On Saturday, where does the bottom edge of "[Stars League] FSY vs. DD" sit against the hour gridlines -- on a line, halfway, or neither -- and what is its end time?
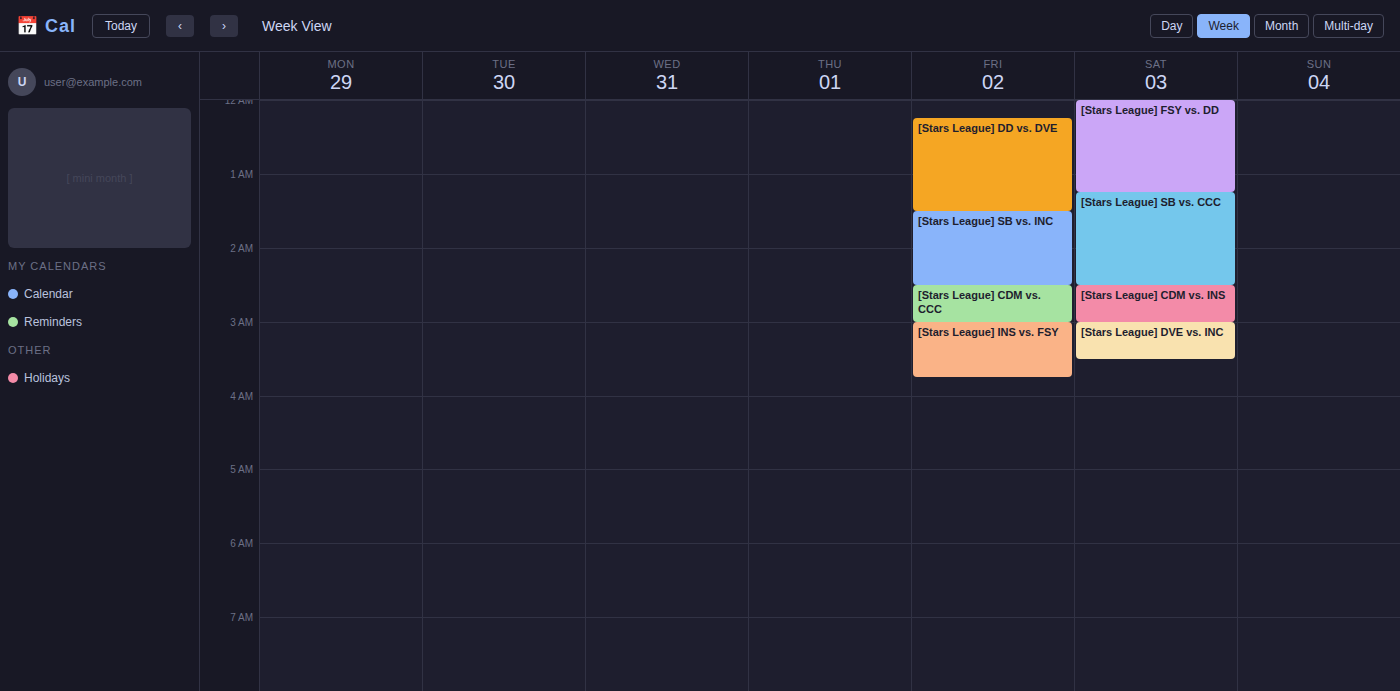
1:15 AM -- neither: a quarter of the way from the 1 AM line to the 2 AM line.